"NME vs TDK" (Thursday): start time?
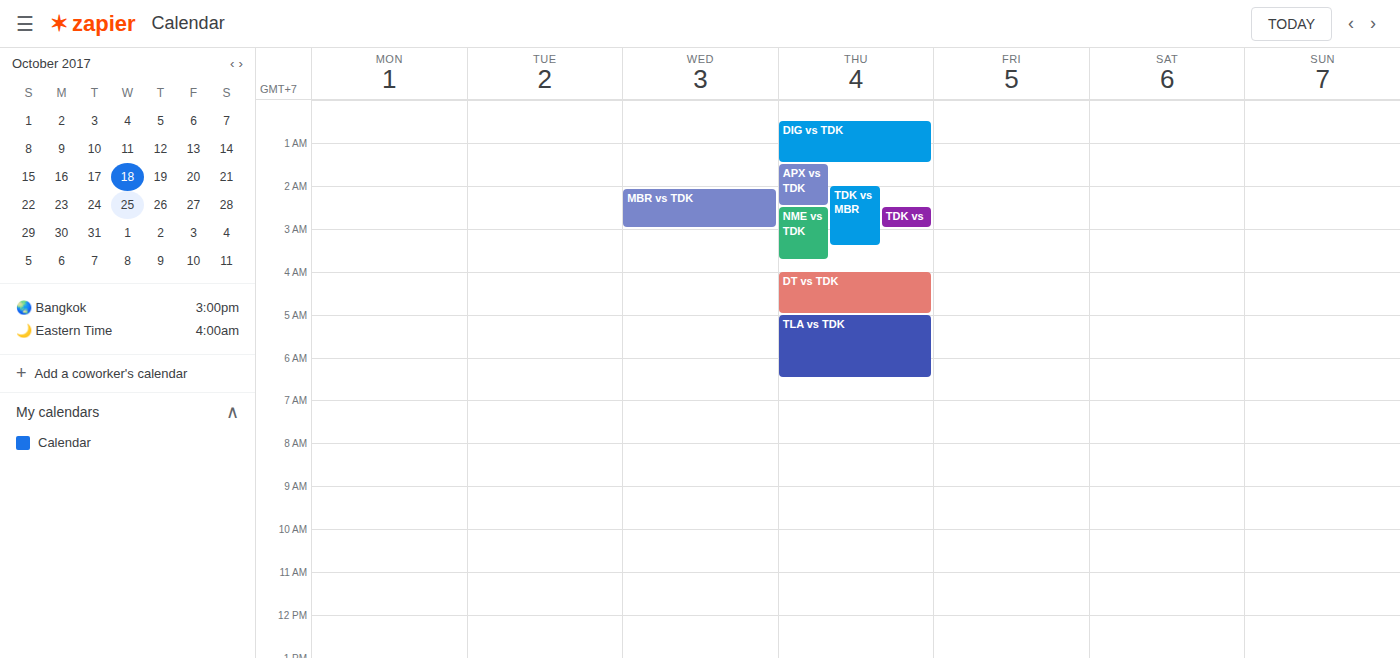
2:30 AM